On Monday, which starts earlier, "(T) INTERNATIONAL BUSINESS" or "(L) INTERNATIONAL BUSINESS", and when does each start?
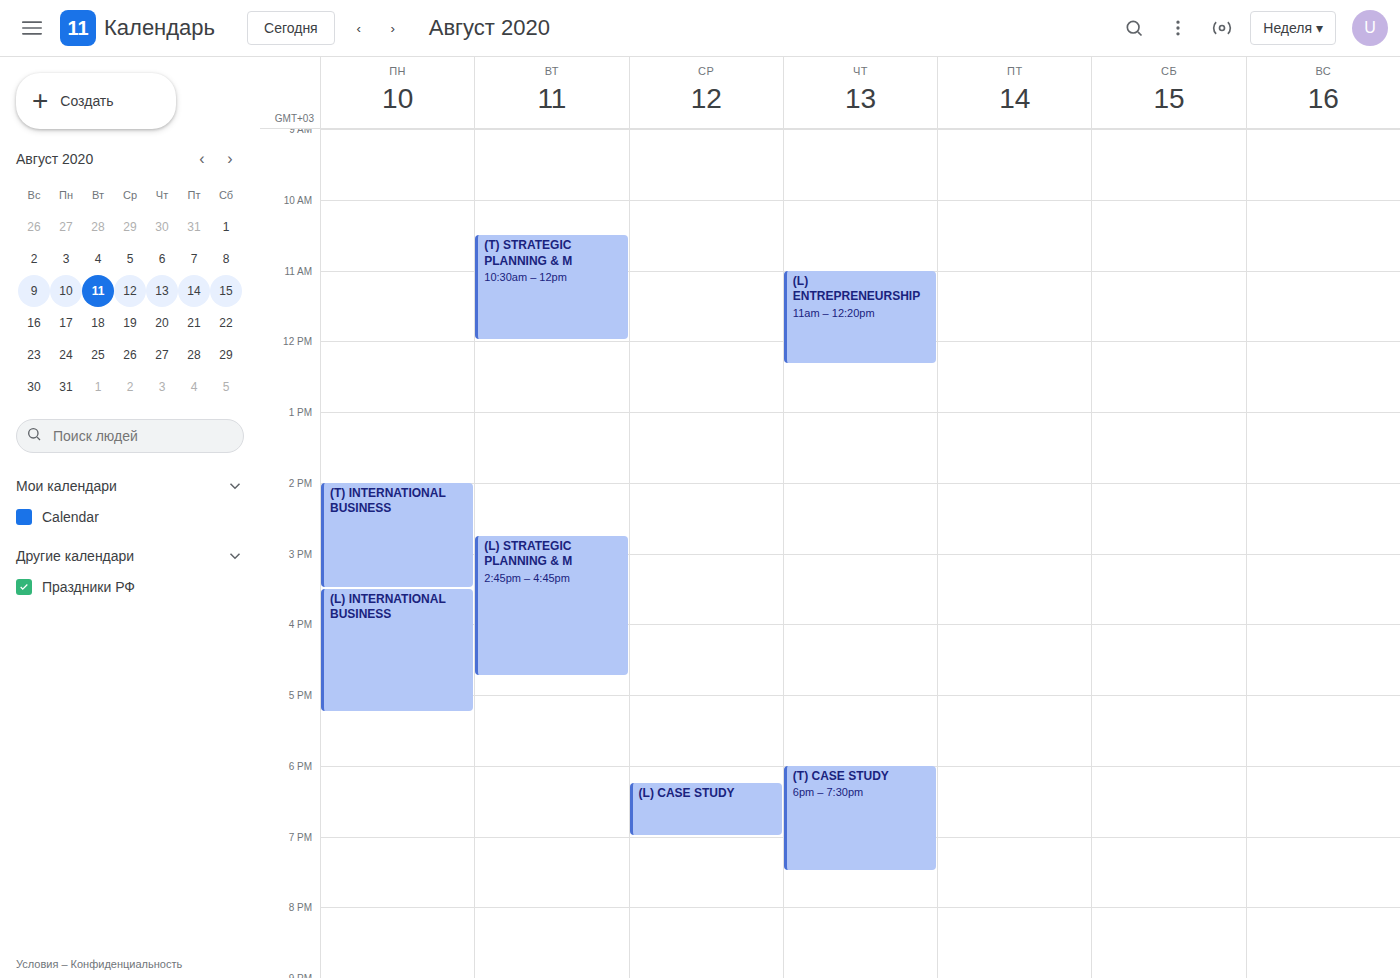
"(T) INTERNATIONAL BUSINESS" 14:00; "(L) INTERNATIONAL BUSINESS" 15:30.